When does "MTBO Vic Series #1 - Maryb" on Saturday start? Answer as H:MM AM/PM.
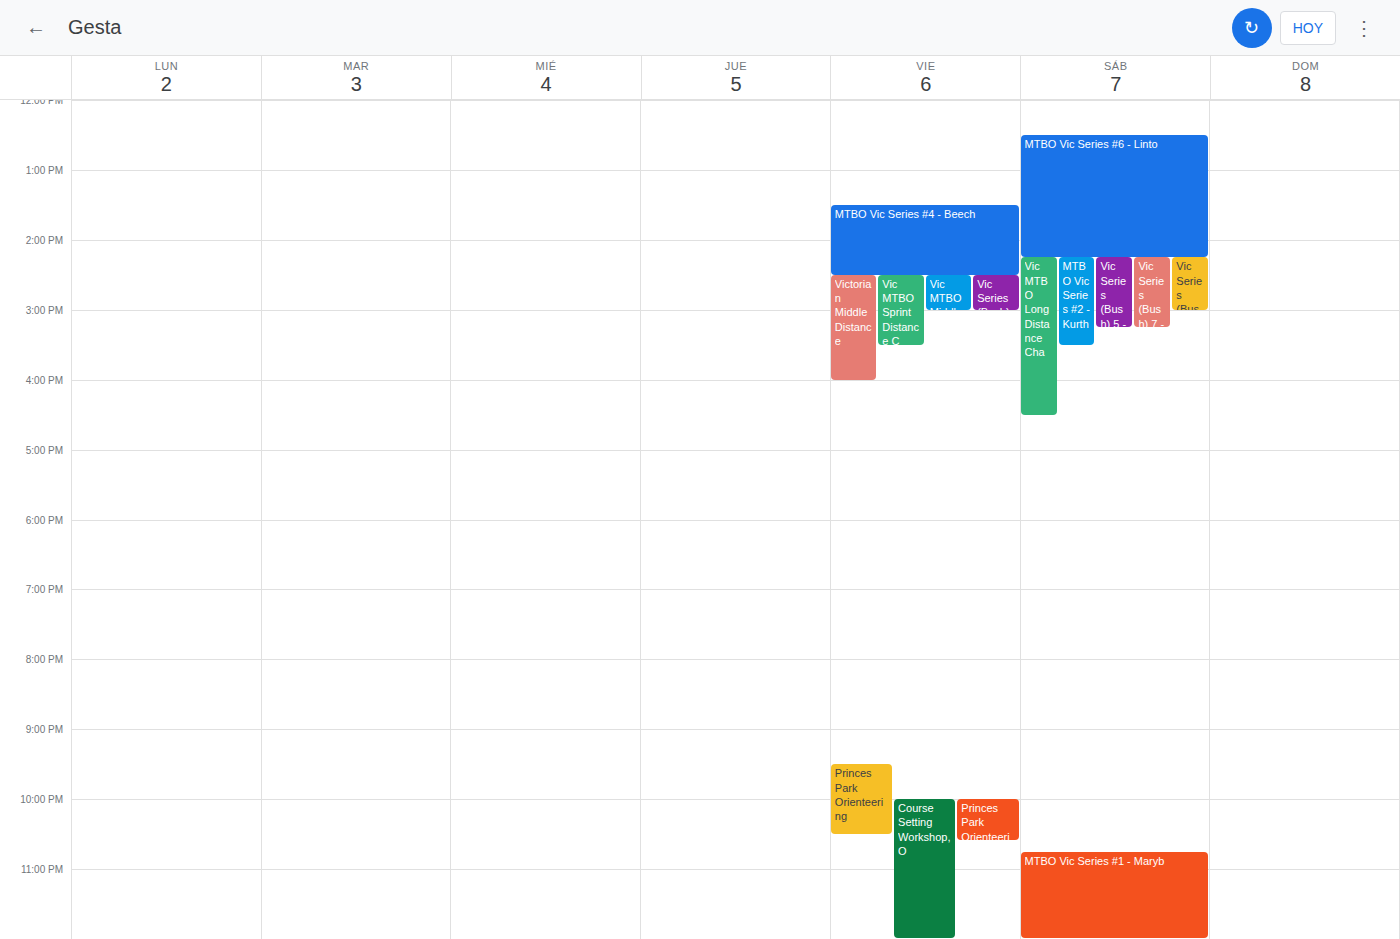
10:45 PM